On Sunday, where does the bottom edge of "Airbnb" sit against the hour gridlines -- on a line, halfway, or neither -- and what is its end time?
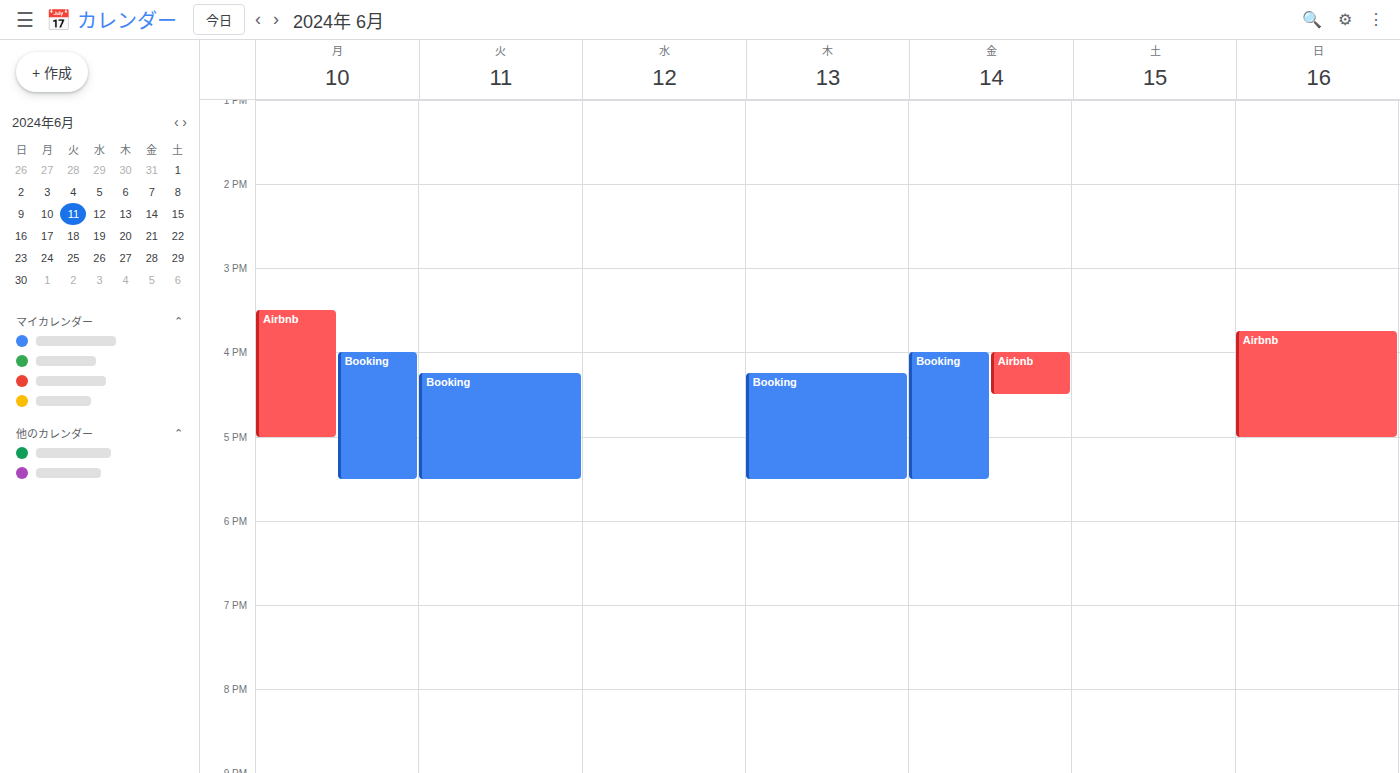
5:00 PM -- exactly on the 5 PM line.